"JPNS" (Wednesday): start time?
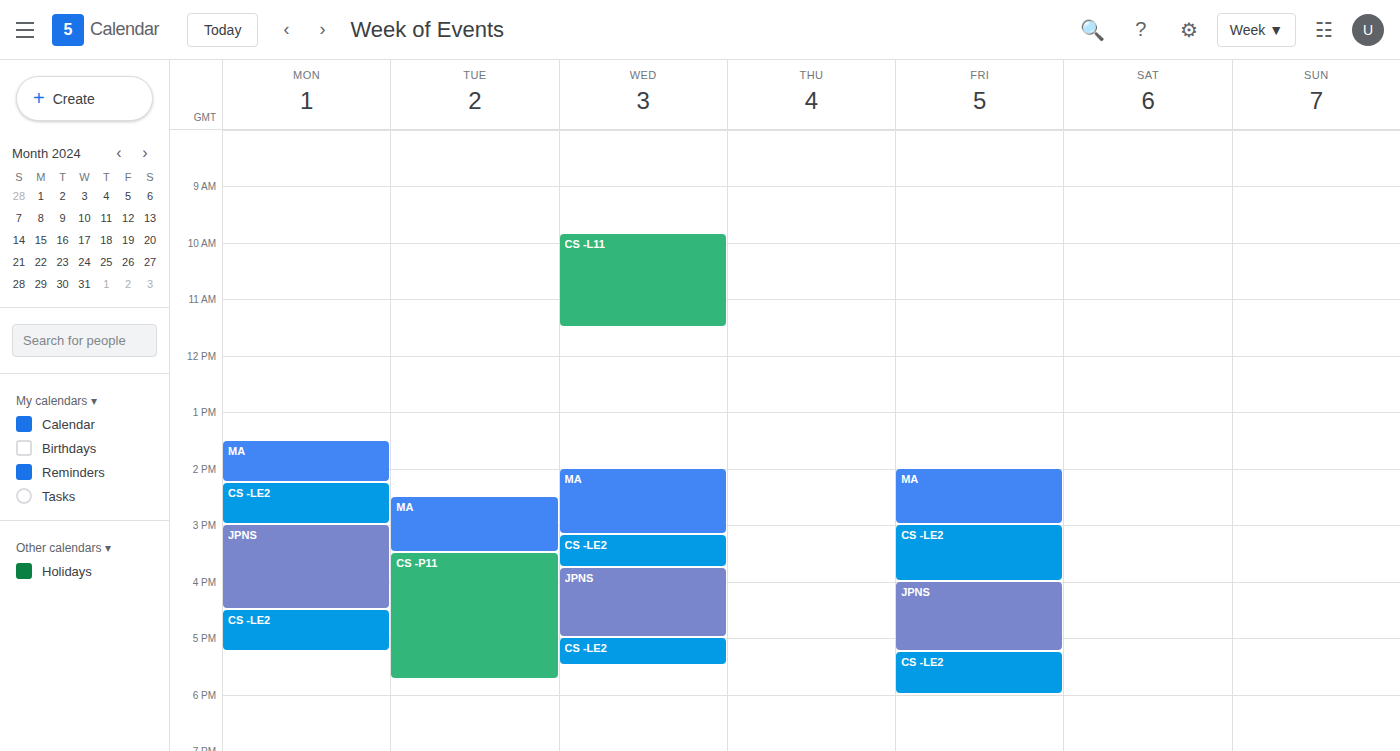
3:45 PM